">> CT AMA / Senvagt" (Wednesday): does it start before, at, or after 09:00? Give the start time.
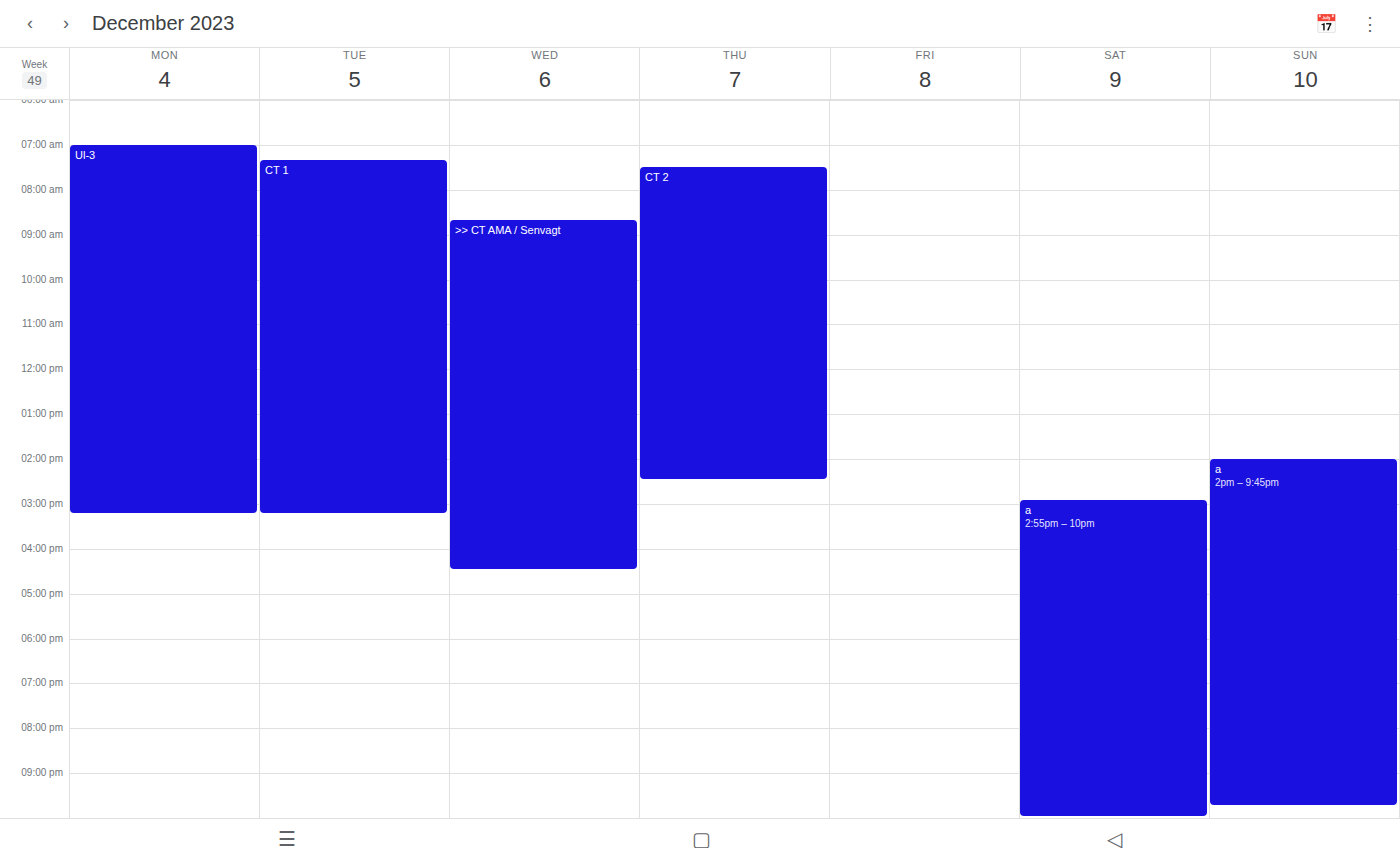
08:40 -- before 09:00, 20 minutes above the 09:00 line.